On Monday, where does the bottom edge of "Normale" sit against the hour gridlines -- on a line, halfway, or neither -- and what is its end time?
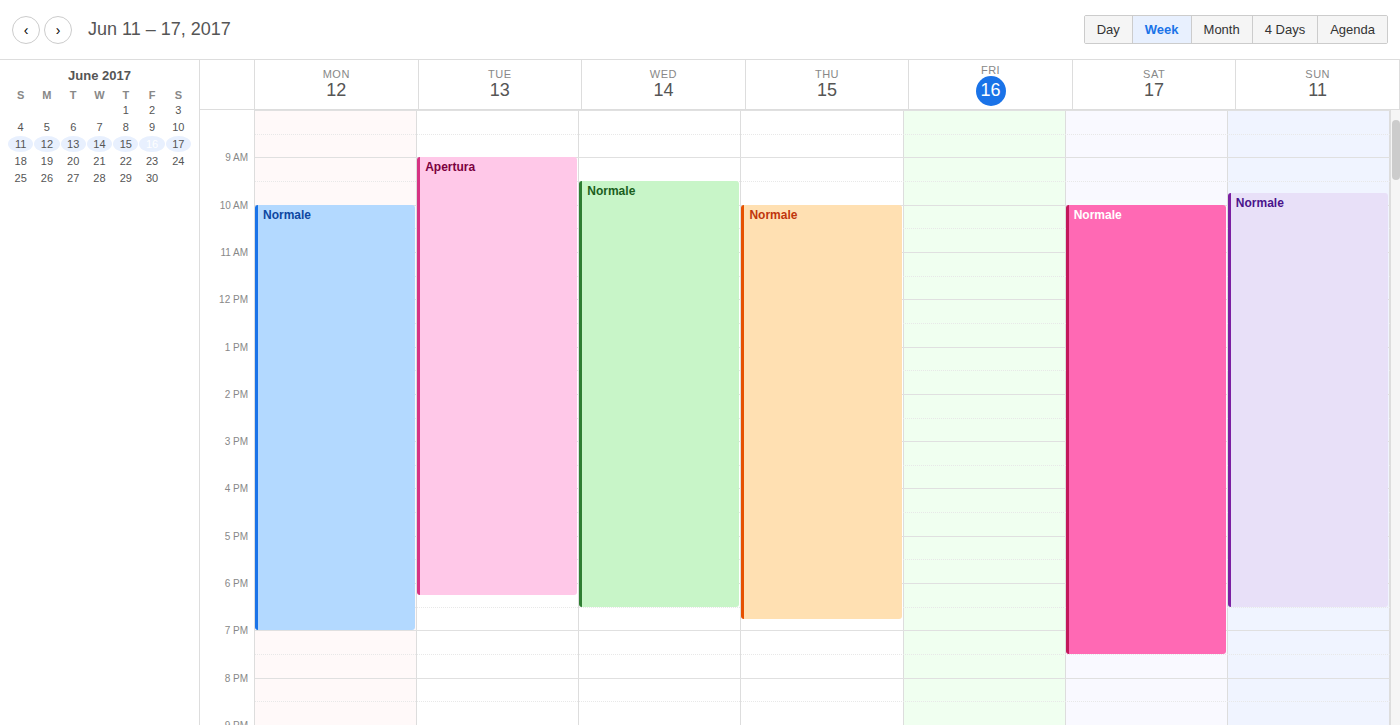
7:00 PM -- exactly on the 7 PM line.